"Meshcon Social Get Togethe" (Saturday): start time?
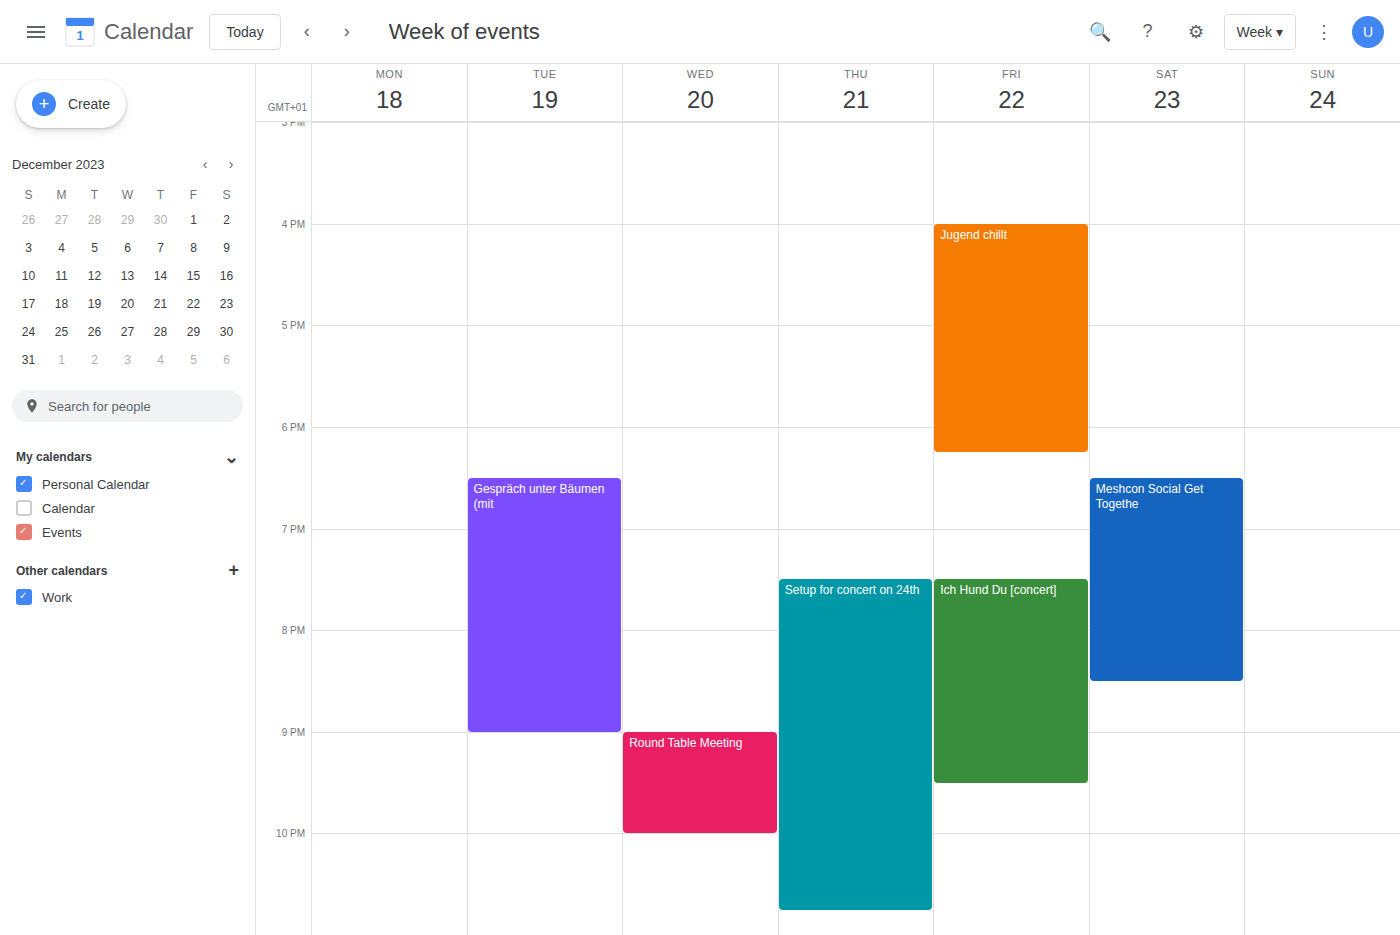
6:30 PM